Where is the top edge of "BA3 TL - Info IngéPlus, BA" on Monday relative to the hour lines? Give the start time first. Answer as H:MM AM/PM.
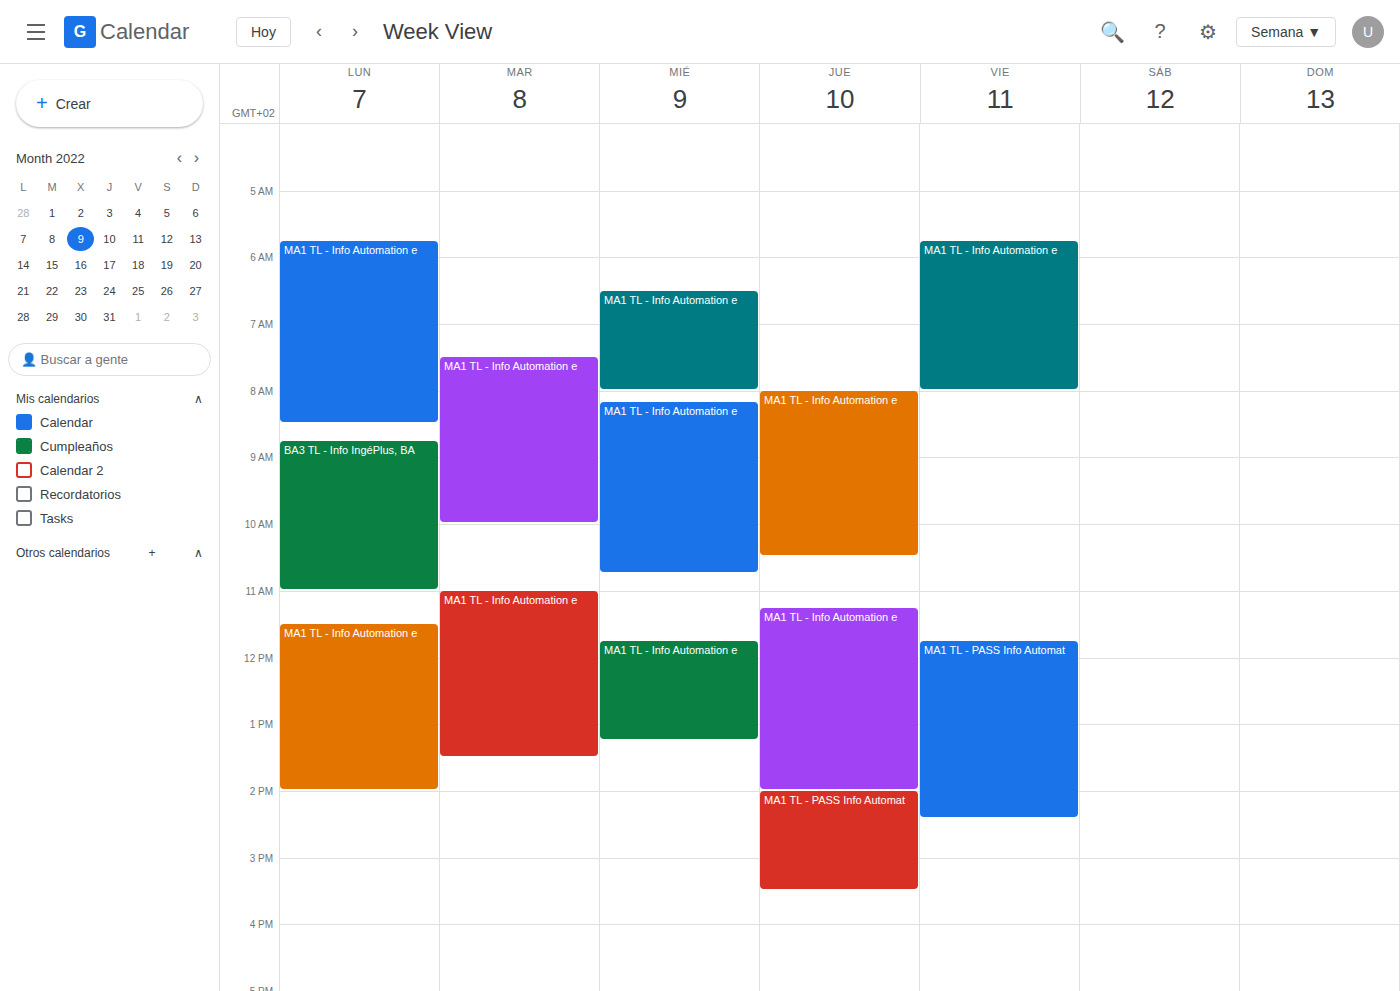
8:45 AM -- neither: three quarters of the way from the 8 AM line to the 9 AM line.